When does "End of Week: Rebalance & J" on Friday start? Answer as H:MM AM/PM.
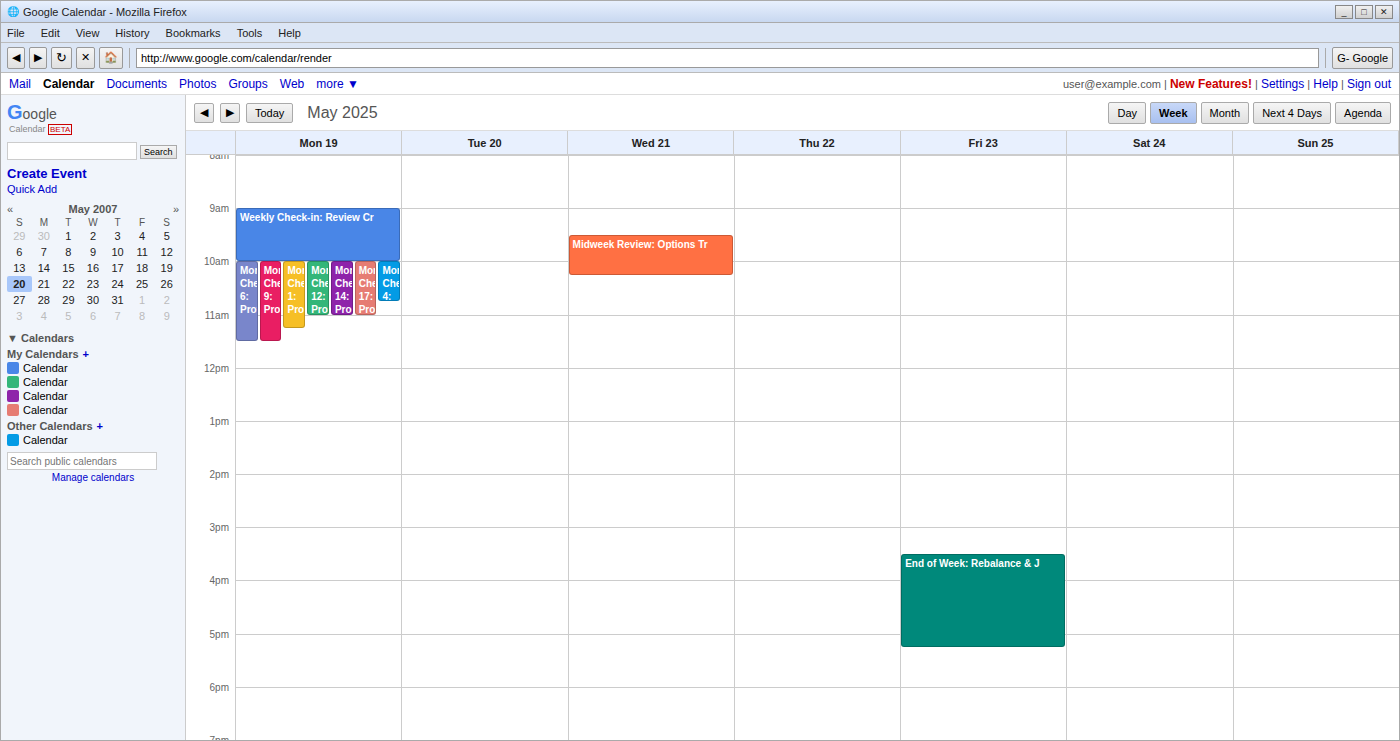
3:30 PM